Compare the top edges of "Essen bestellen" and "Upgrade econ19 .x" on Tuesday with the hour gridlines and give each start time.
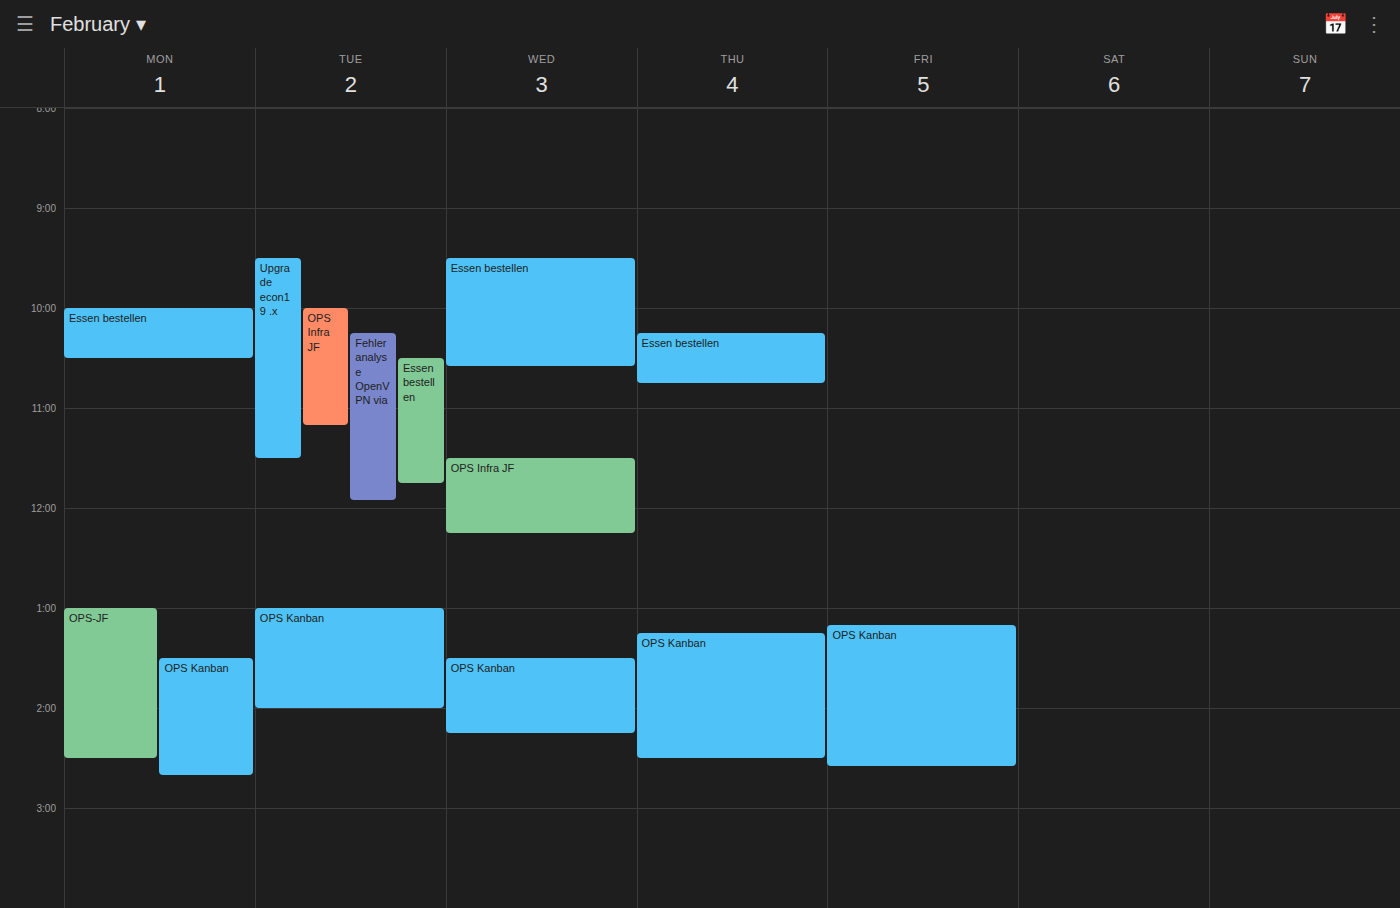
"Essen bestellen": 10:30 AM, halfway between the 10 AM and 11 AM lines. "Upgrade econ19 .x": 9:30 AM, halfway between the 9 AM and 10 AM lines.